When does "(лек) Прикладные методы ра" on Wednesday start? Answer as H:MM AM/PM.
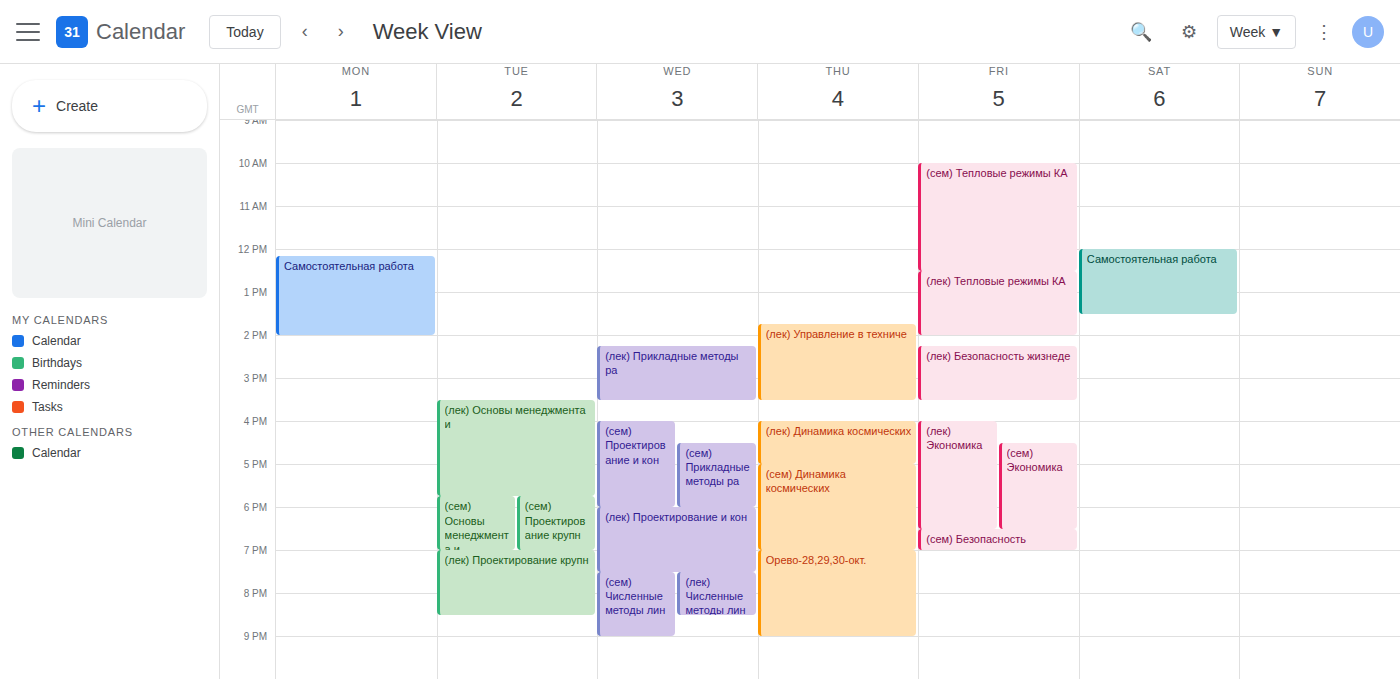
2:15 PM